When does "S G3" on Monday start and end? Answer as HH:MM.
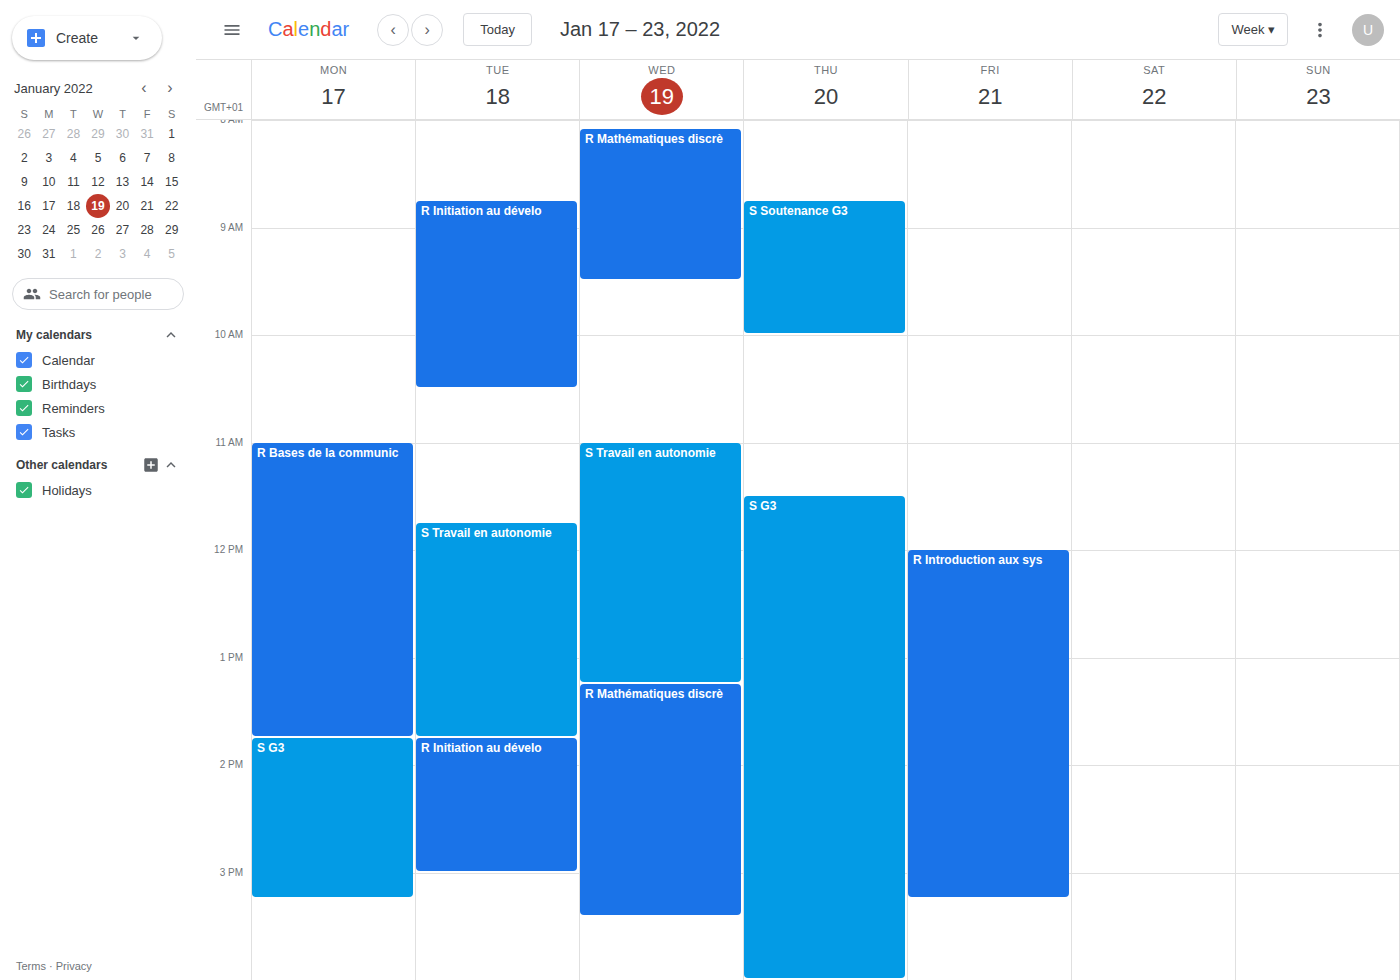
13:45 to 15:15